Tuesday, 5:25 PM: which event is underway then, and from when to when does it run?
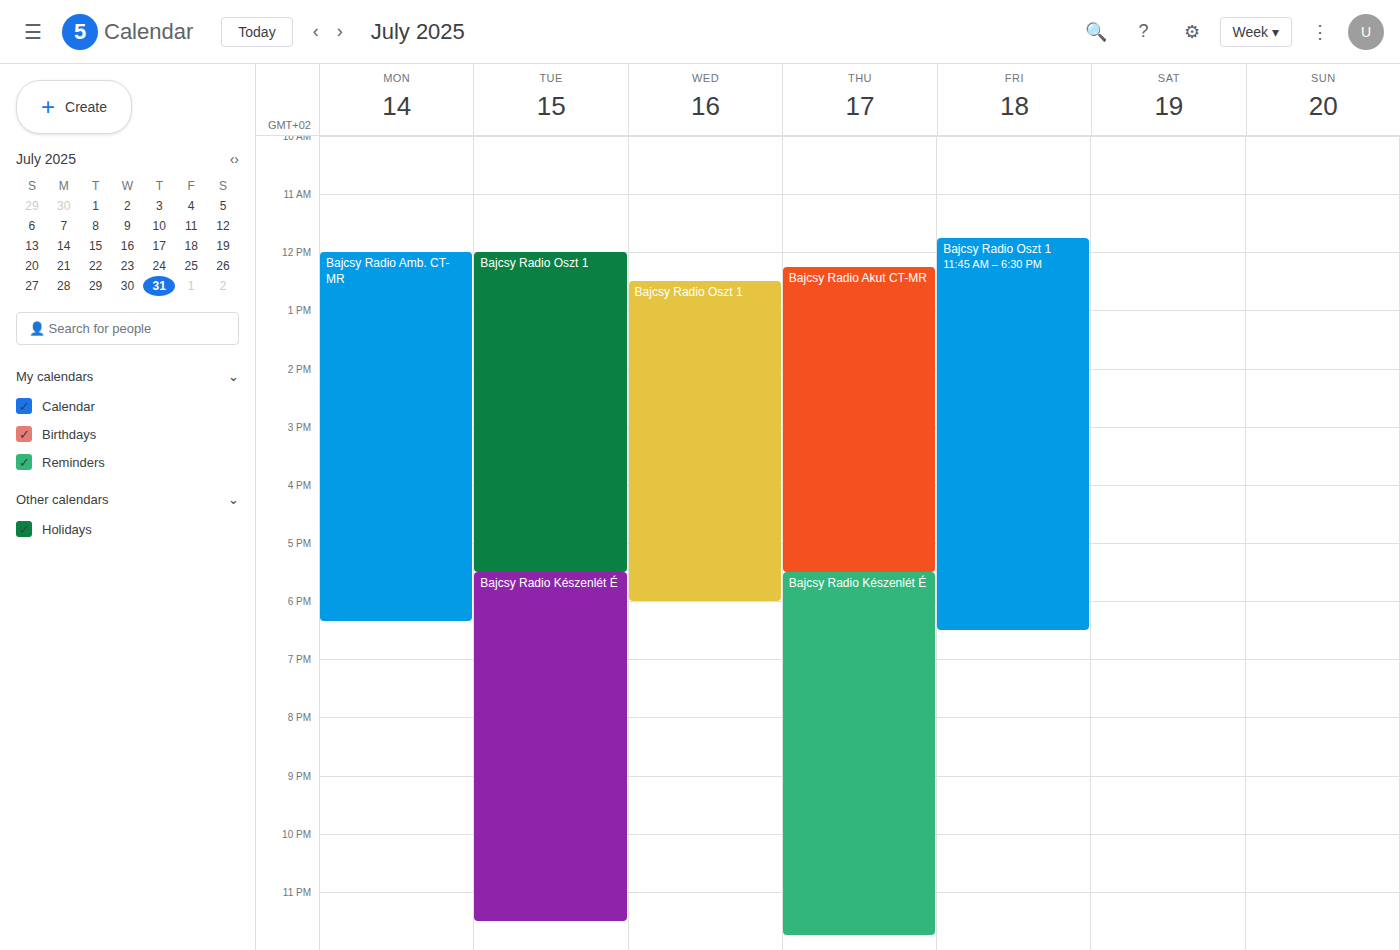
"Bajcsy Radio Oszt 1", 12:00 PM to 5:30 PM